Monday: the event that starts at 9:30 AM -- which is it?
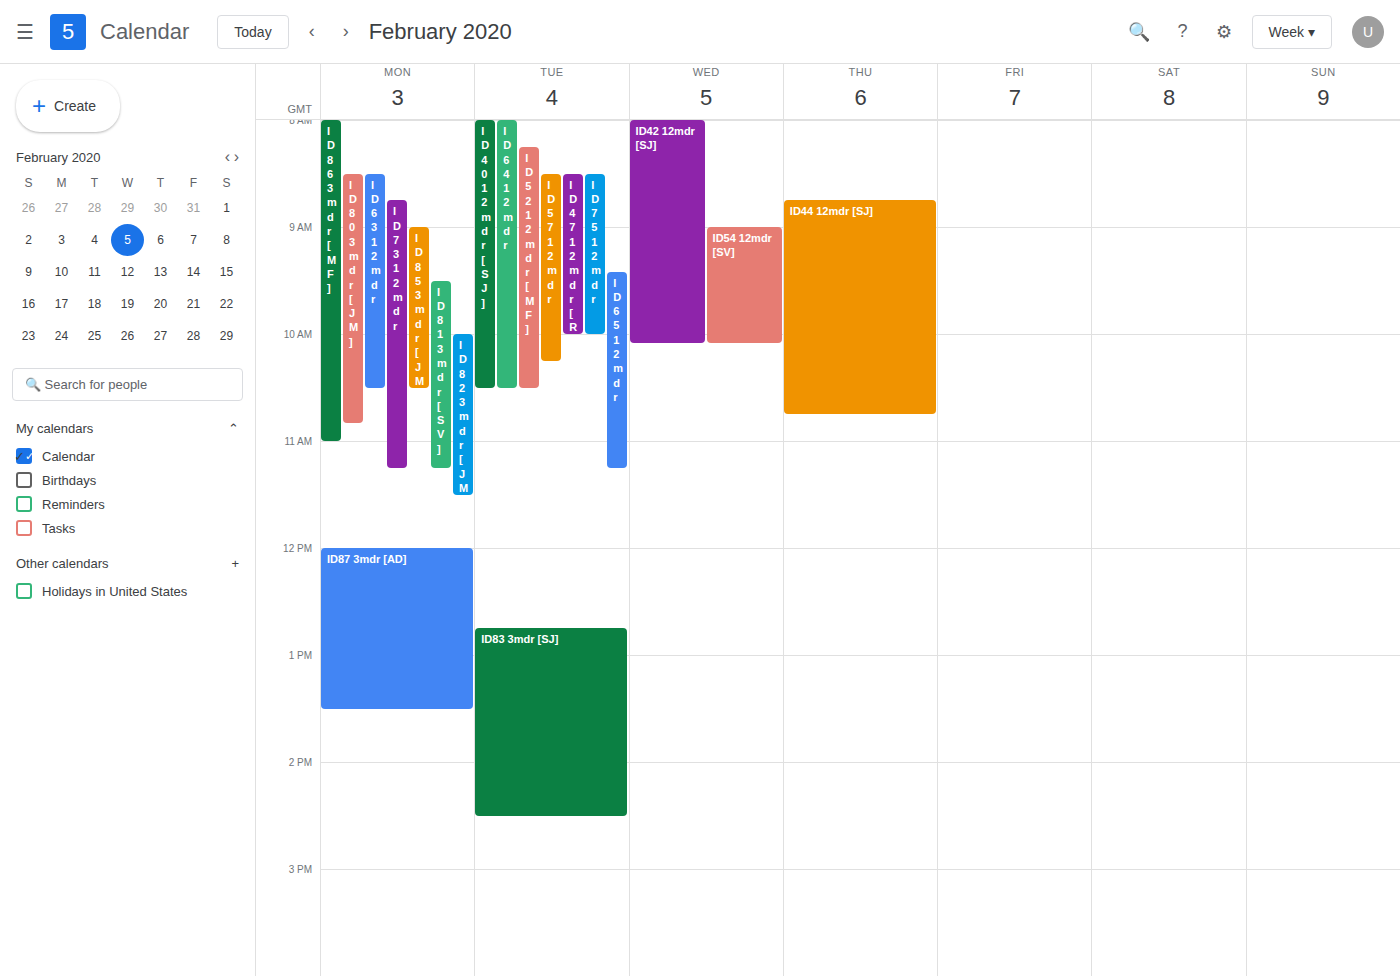
"ID81 3mdr [SV]"